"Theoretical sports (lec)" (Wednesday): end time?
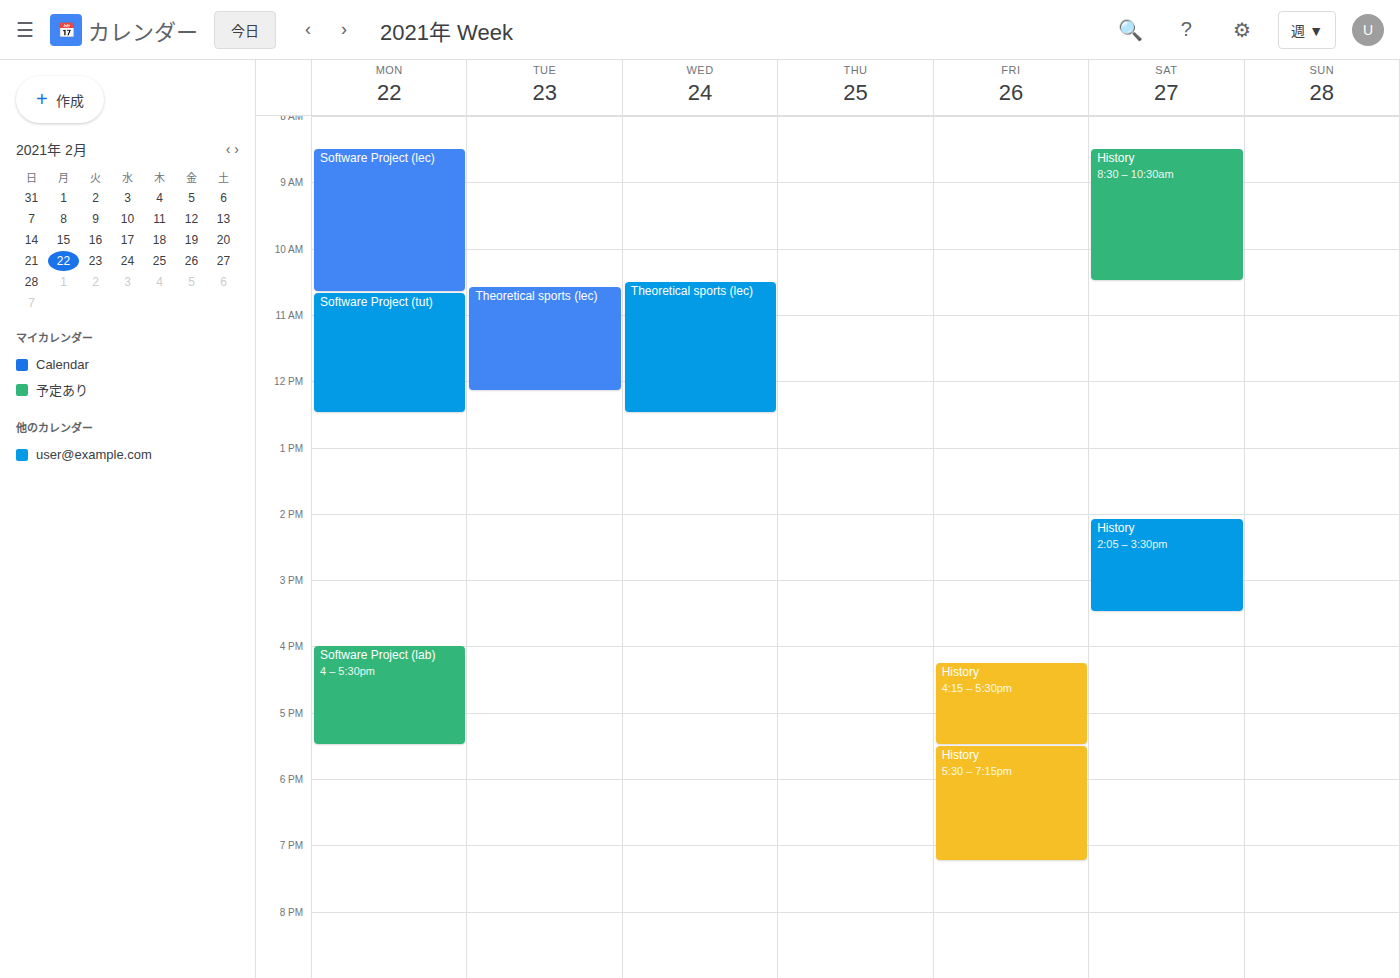
12:30 PM